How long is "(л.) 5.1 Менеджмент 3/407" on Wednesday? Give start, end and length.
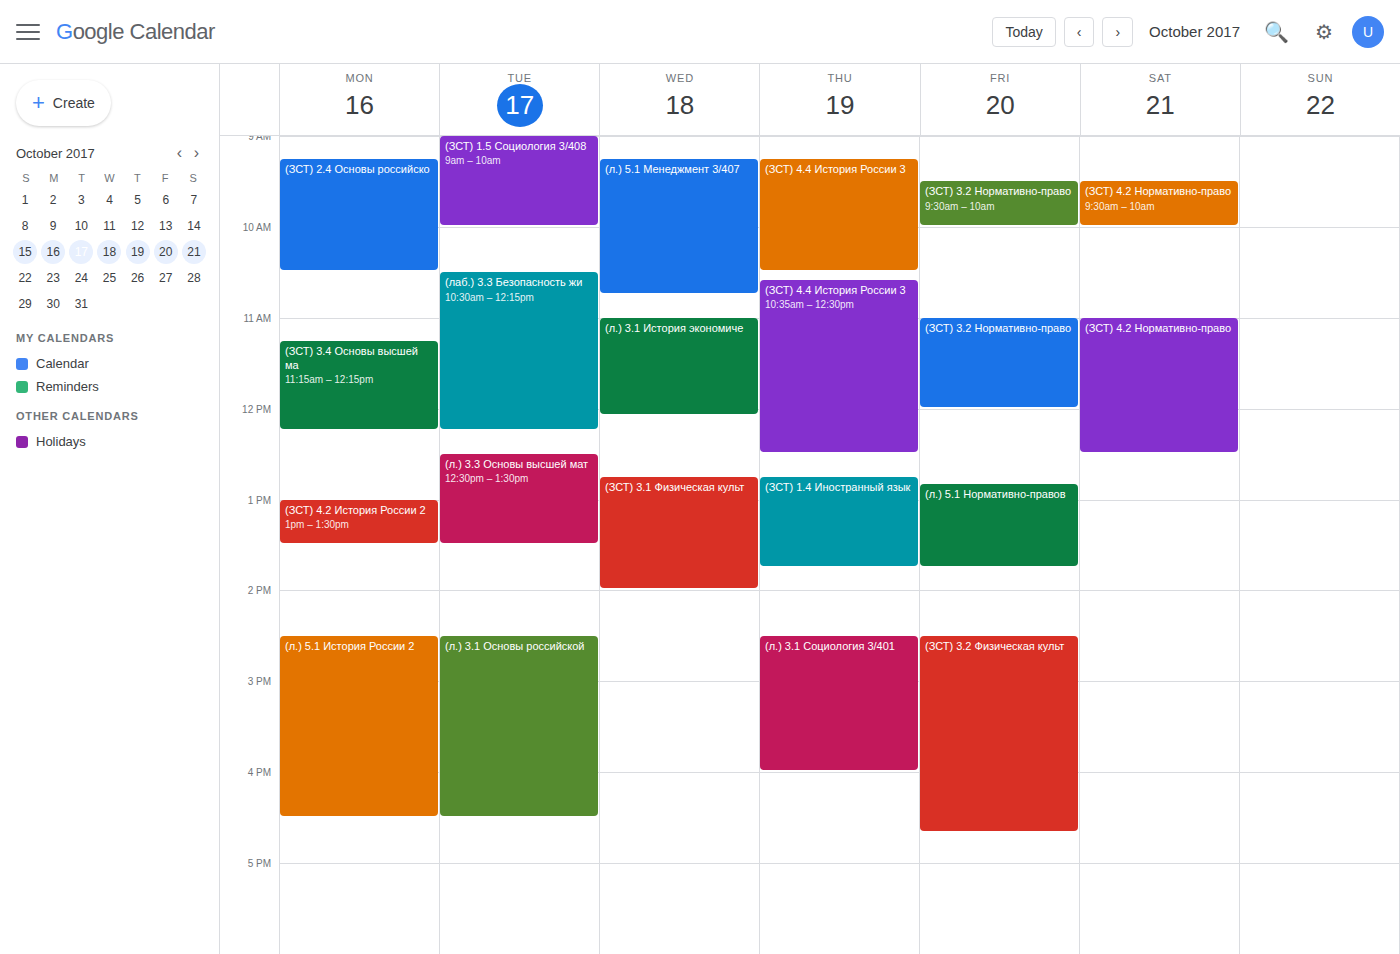
9:15 AM to 10:45 AM, 1 hour 30 minutes